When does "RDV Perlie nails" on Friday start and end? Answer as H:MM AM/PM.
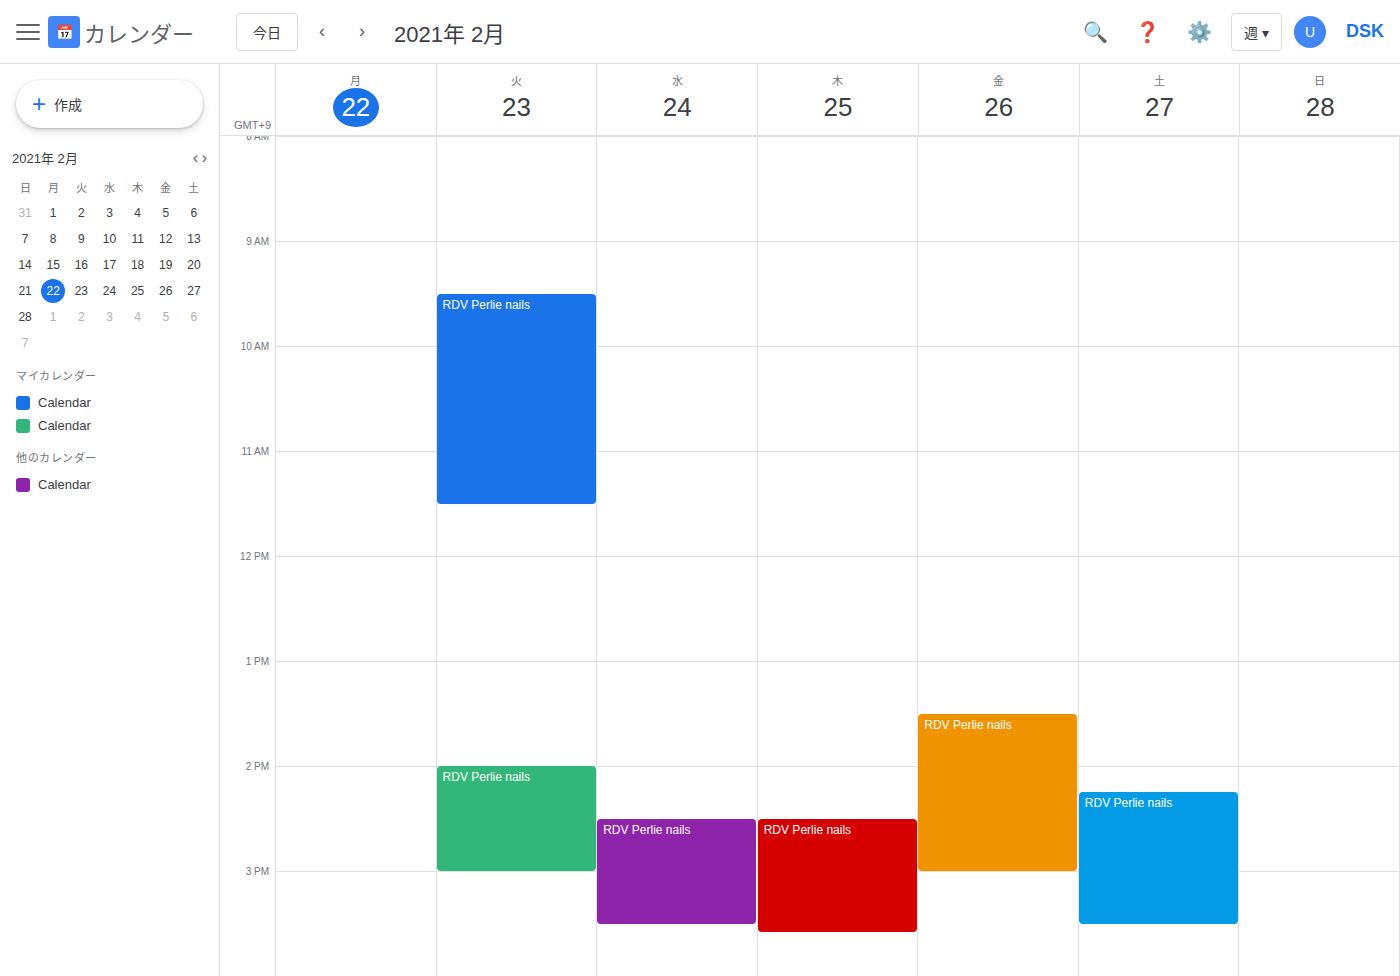
1:30 PM to 3:00 PM